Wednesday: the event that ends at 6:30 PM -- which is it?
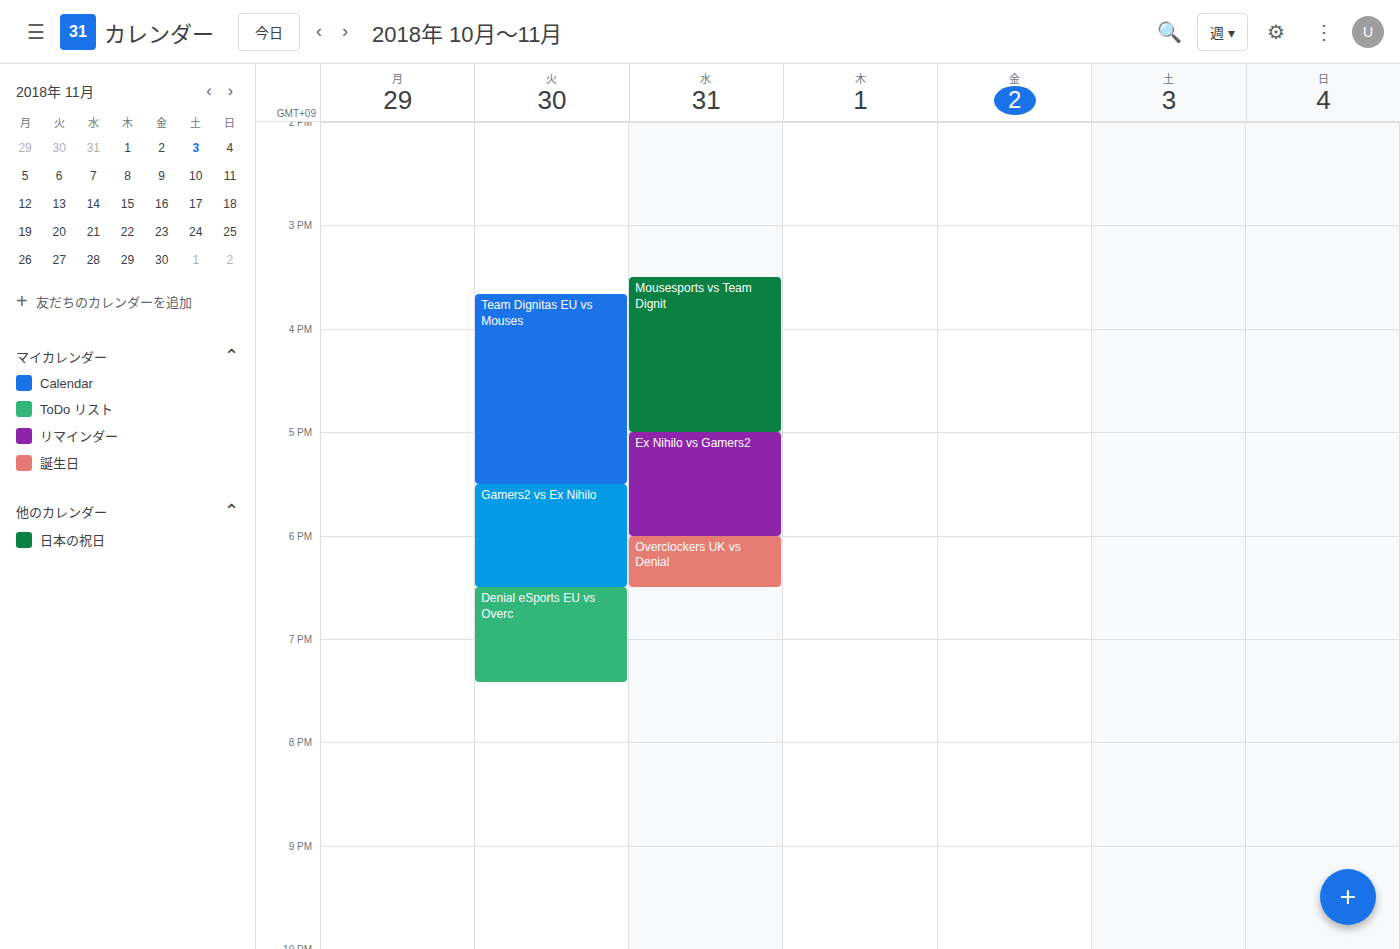
"Overclockers UK vs Denial"